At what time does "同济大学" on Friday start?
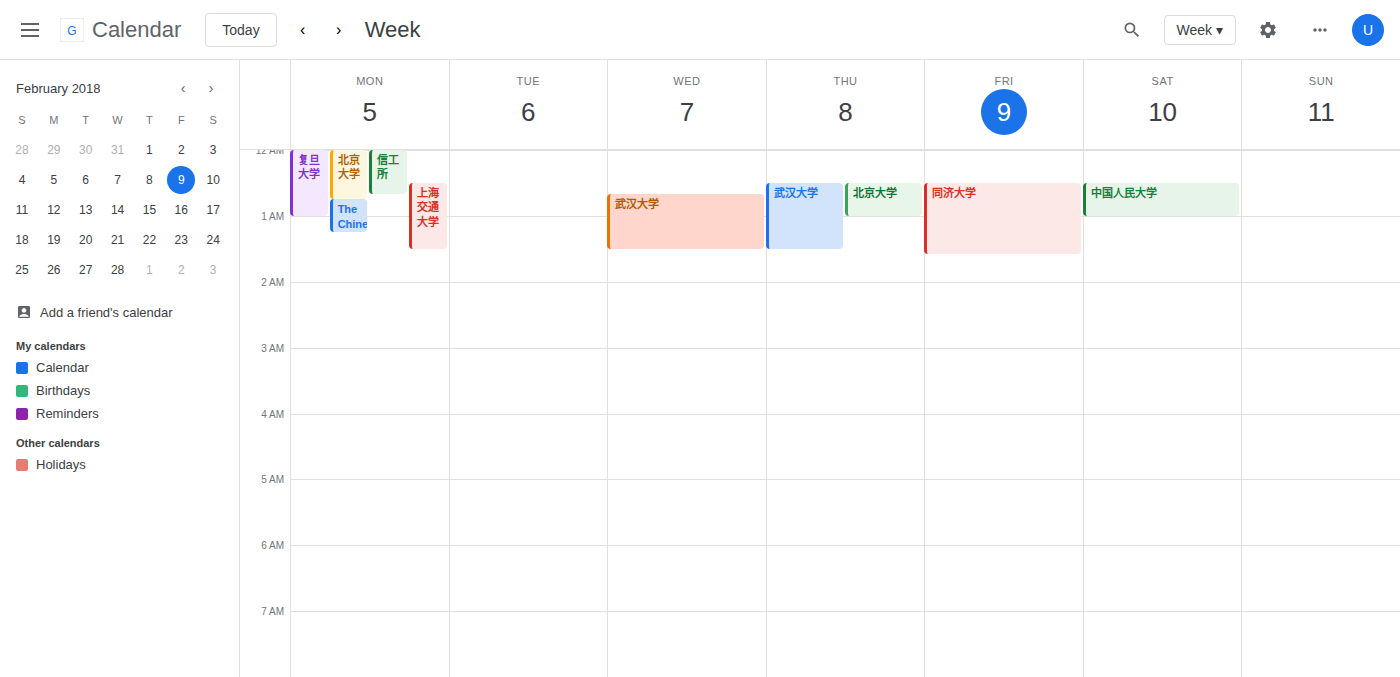
12:30 AM